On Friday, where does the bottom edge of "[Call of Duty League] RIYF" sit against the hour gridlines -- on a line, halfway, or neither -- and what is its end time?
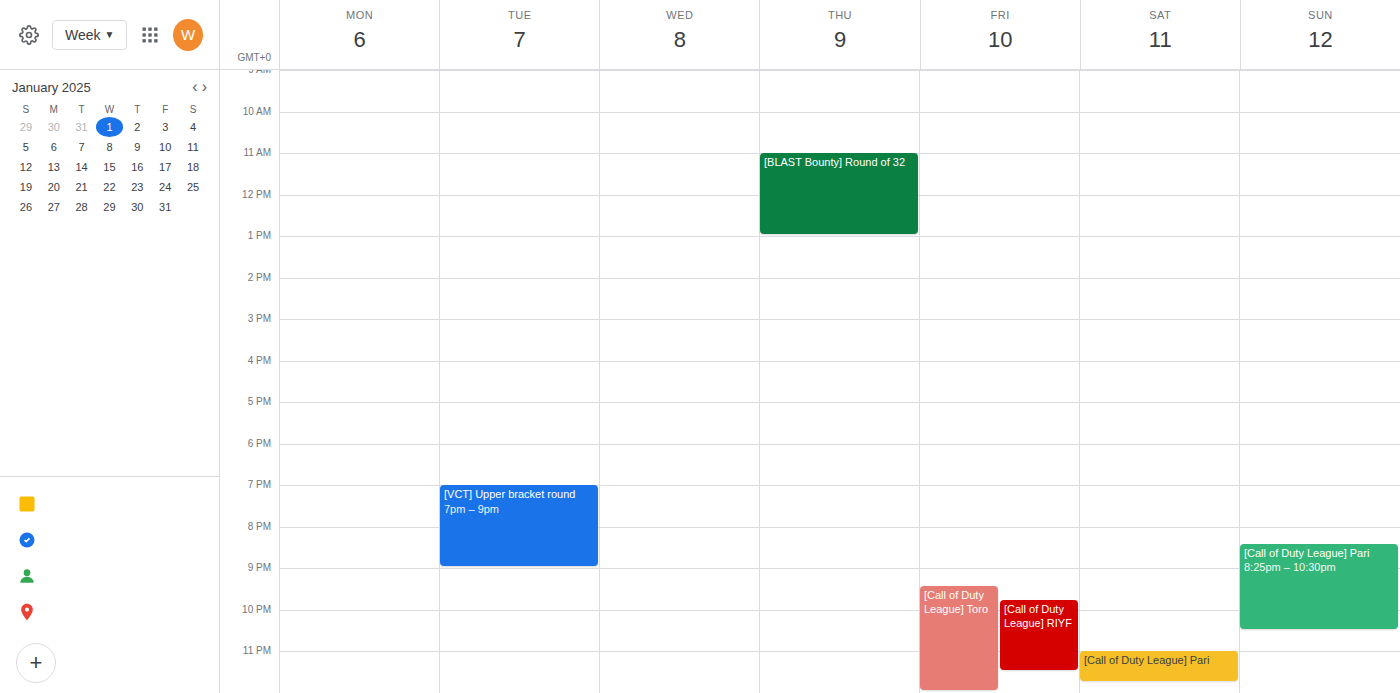
23:30 -- halfway between the 23:00 and 24:00 lines.